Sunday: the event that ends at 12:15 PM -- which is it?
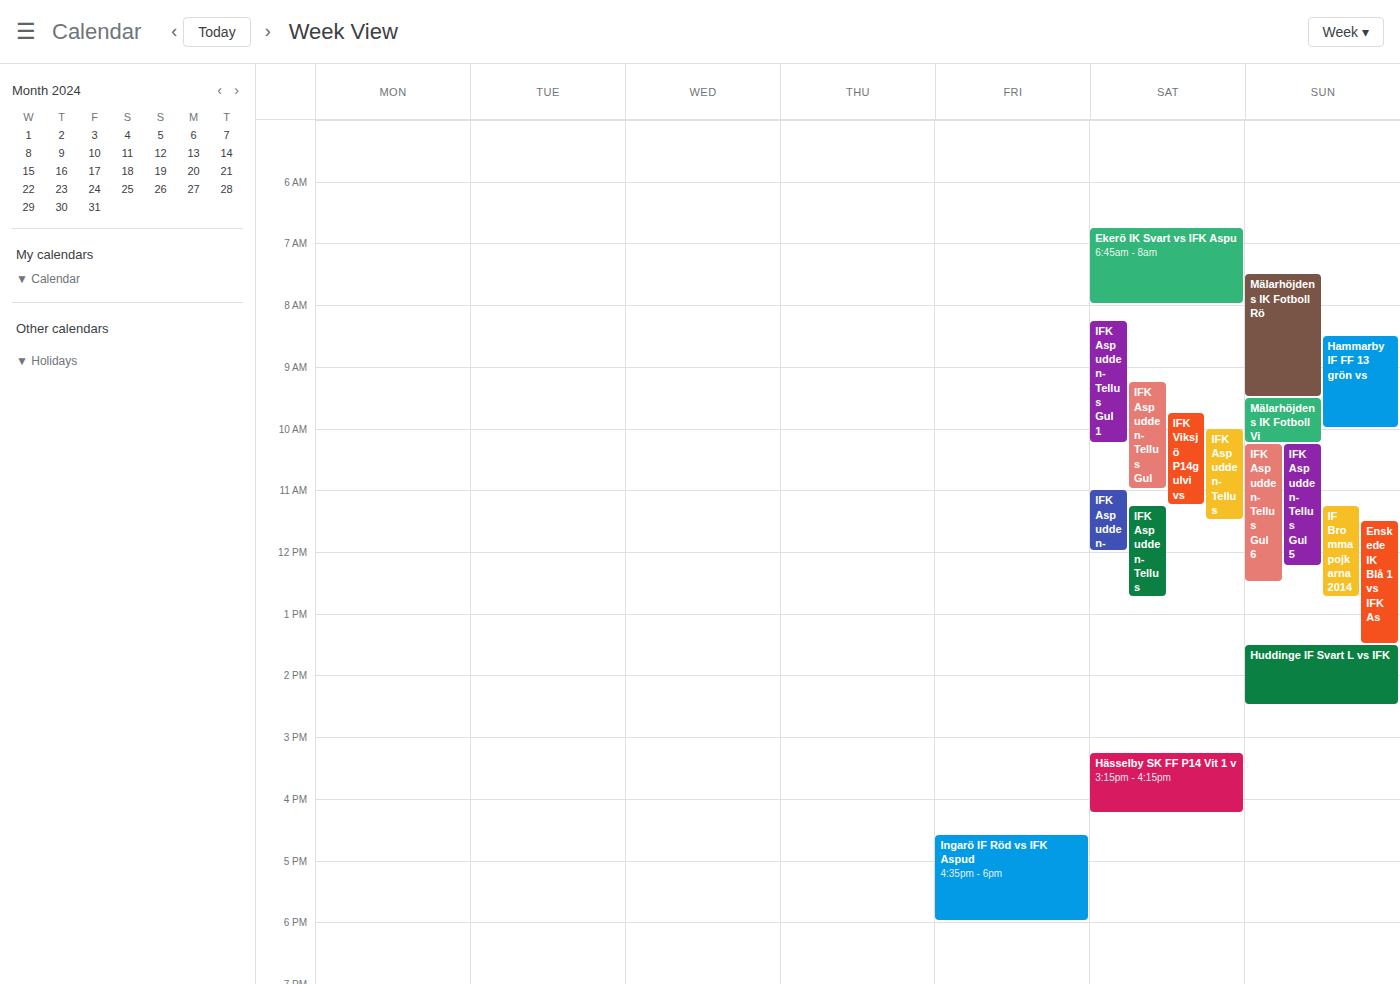
"IFK Aspudden-Tellus Gul 5"